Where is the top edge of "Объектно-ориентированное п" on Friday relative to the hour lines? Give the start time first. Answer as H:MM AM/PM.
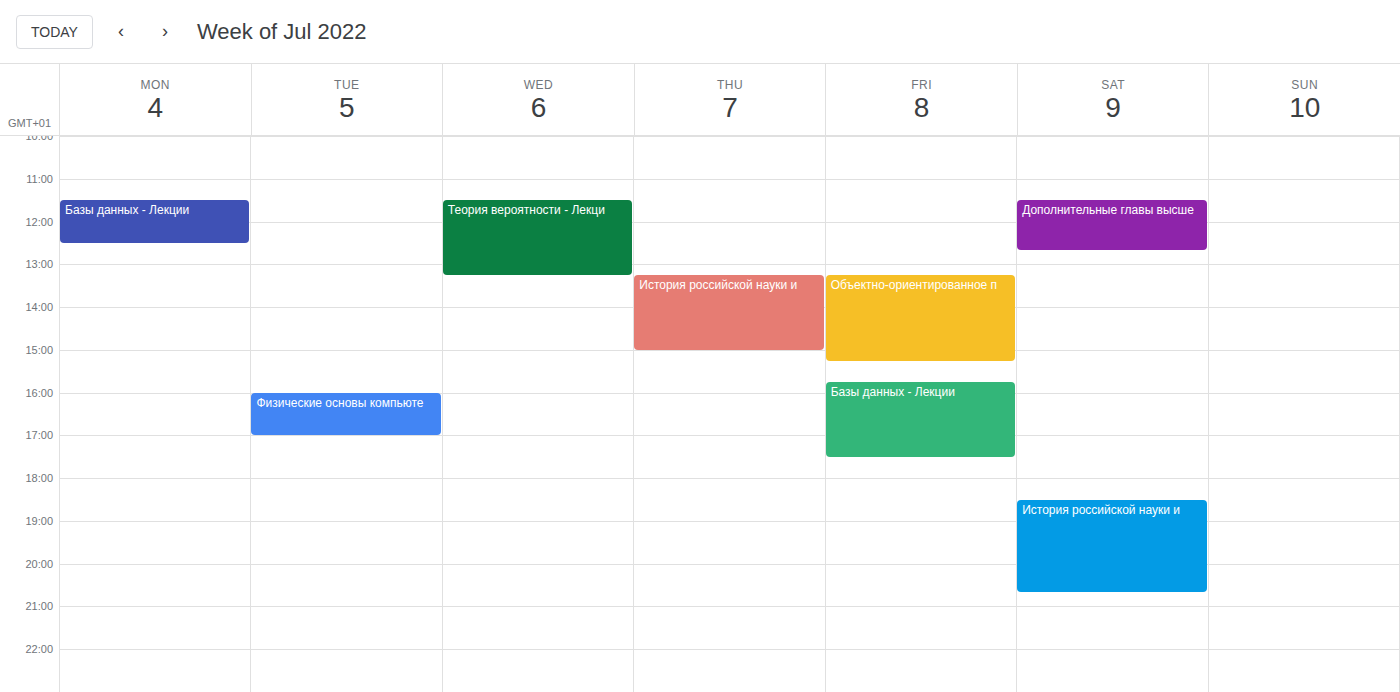
1:15 PM -- neither: a quarter of the way from the 1 PM line to the 2 PM line.